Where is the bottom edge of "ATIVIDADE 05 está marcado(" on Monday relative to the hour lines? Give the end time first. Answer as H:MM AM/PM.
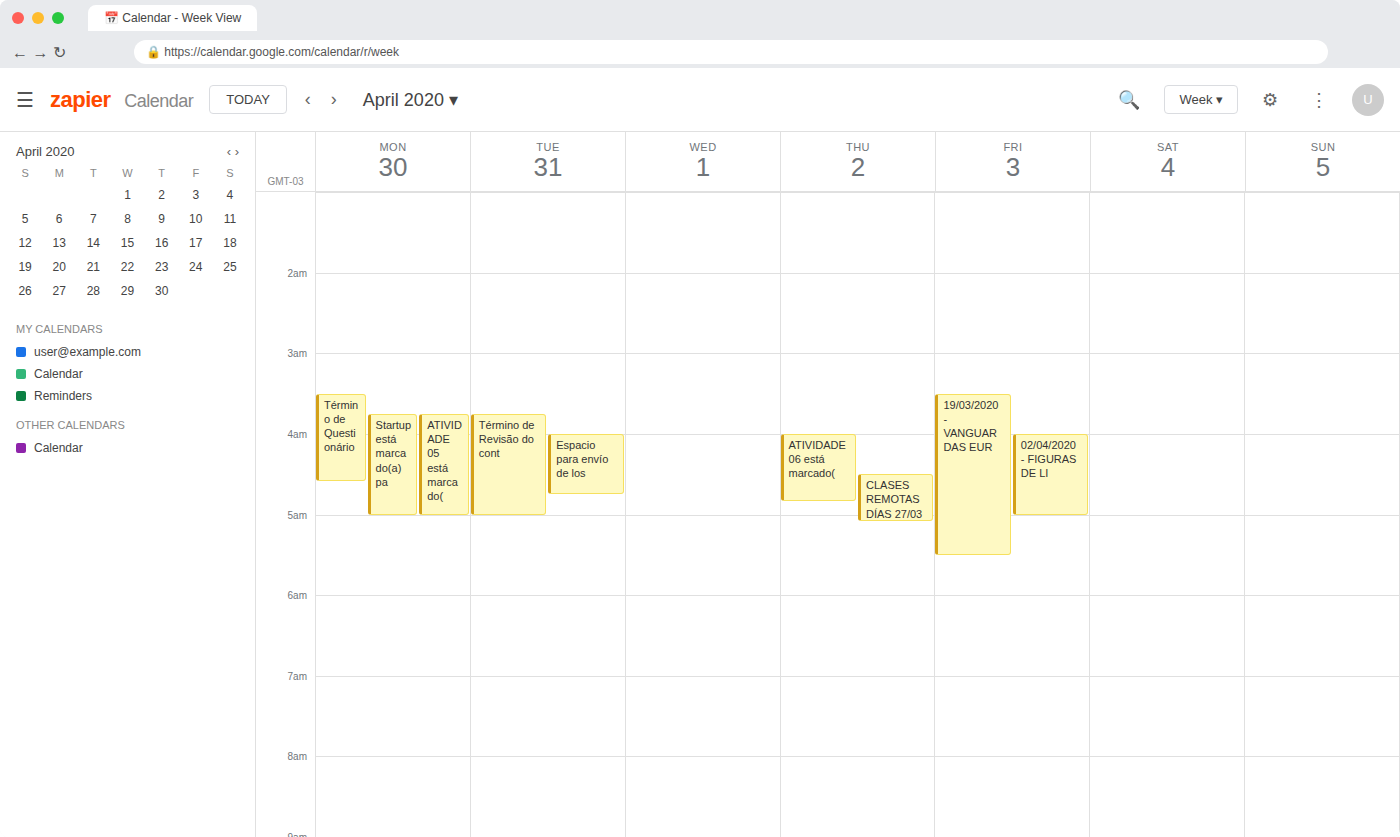
5:00 AM -- exactly on the 5 AM line.